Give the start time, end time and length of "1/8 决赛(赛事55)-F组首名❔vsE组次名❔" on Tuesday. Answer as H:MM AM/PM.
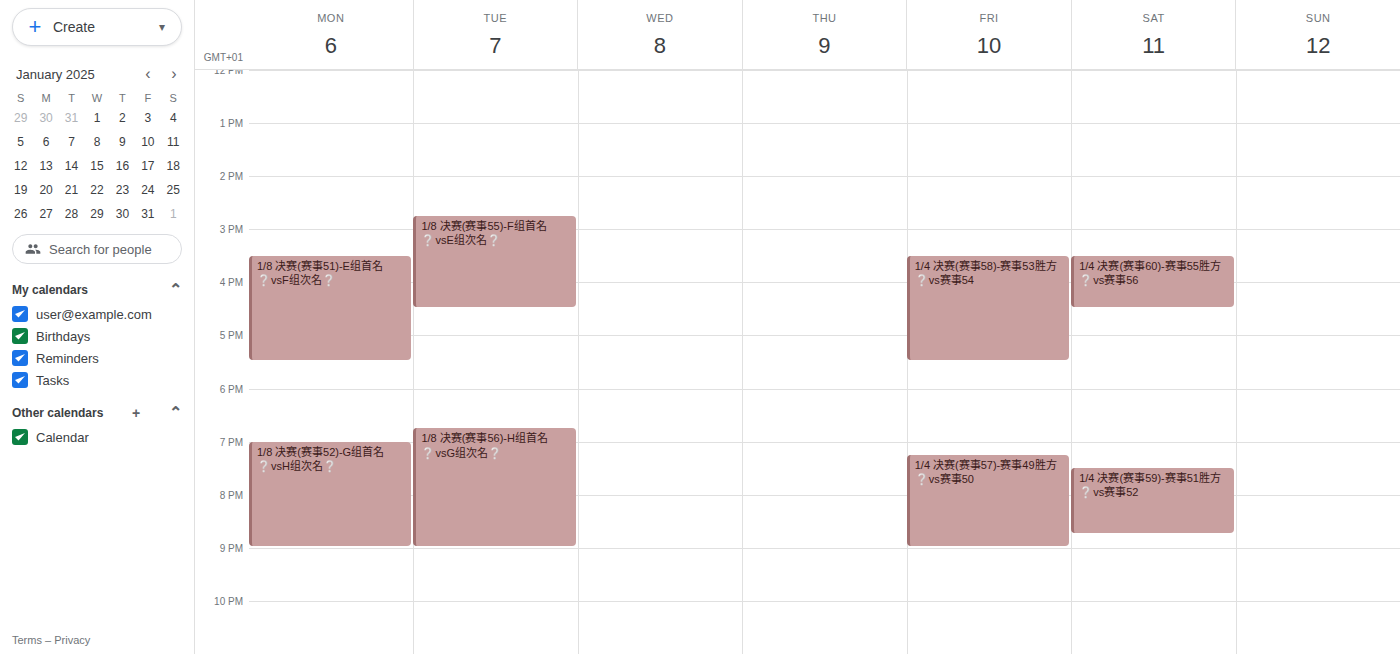
2:45 PM to 4:30 PM, 1 hour 45 minutes